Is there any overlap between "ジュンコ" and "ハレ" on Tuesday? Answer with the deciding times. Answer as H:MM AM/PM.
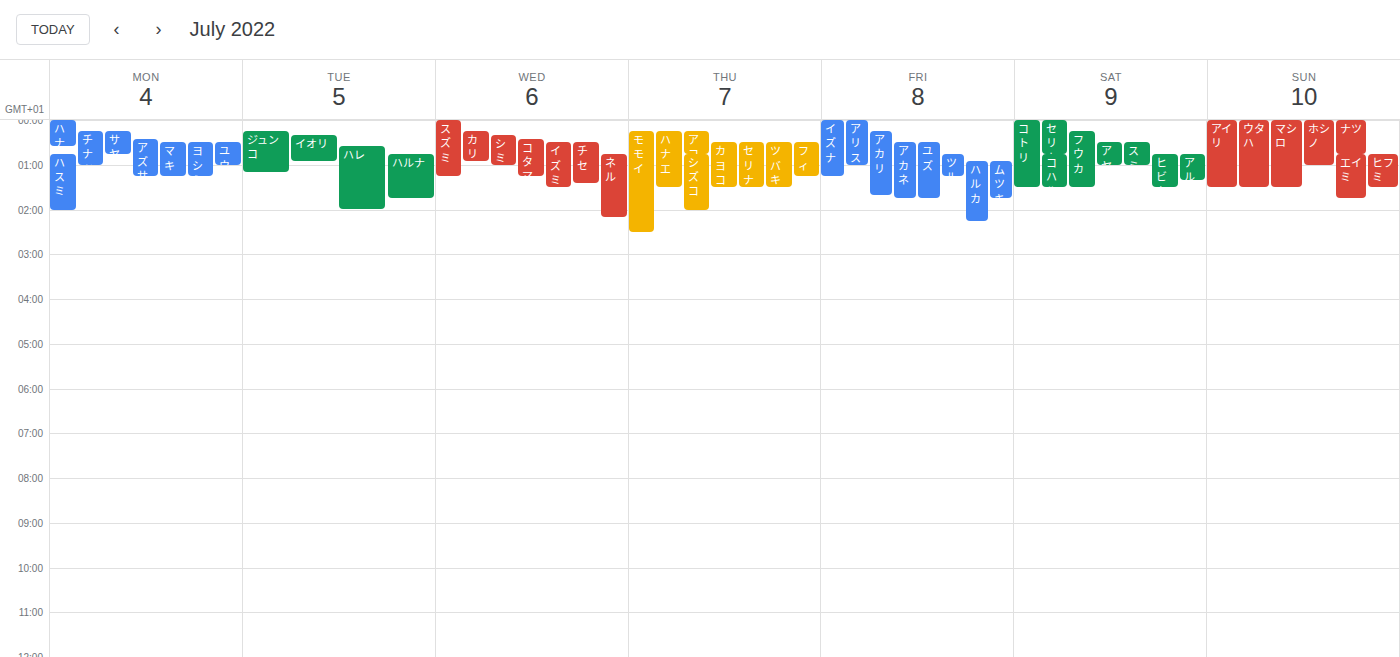
"ハレ" starts at 12:35 AM, before "ジュンコ" ends at 1:10 AM -- they overlap.